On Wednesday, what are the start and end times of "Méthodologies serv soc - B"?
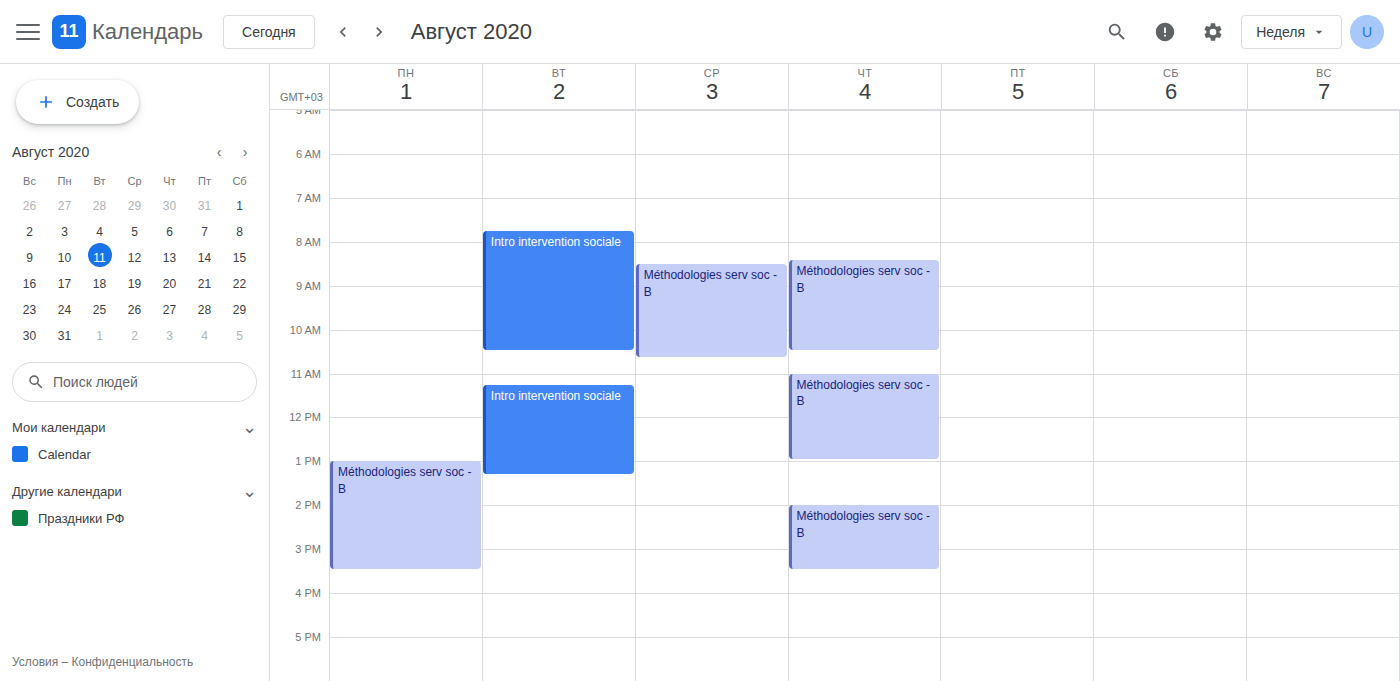
8:30 AM to 10:40 AM